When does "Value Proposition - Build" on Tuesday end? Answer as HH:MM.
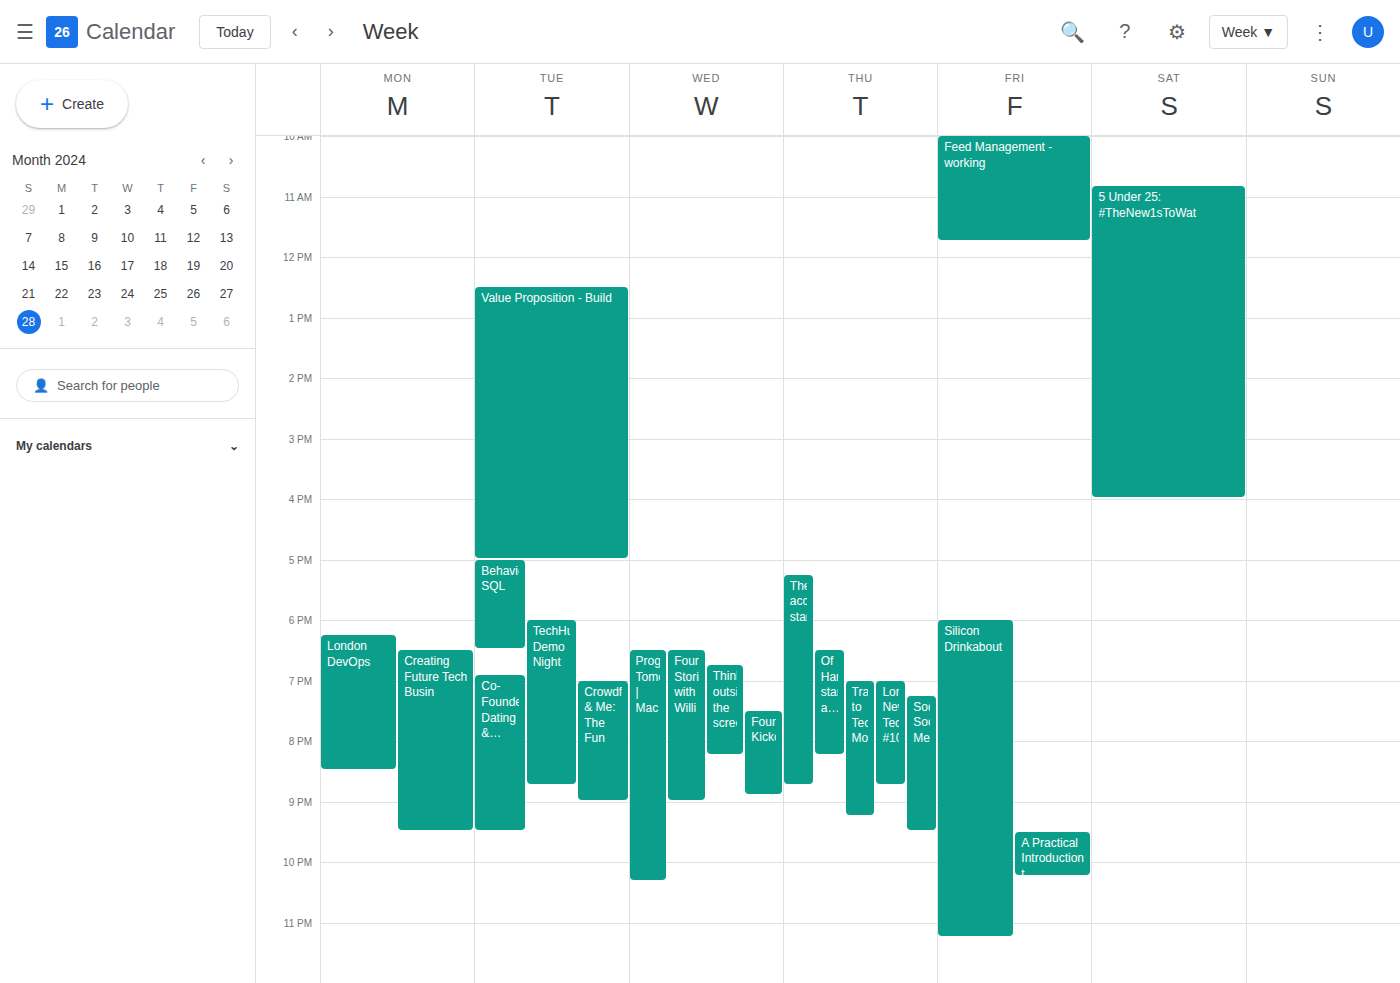
17:00